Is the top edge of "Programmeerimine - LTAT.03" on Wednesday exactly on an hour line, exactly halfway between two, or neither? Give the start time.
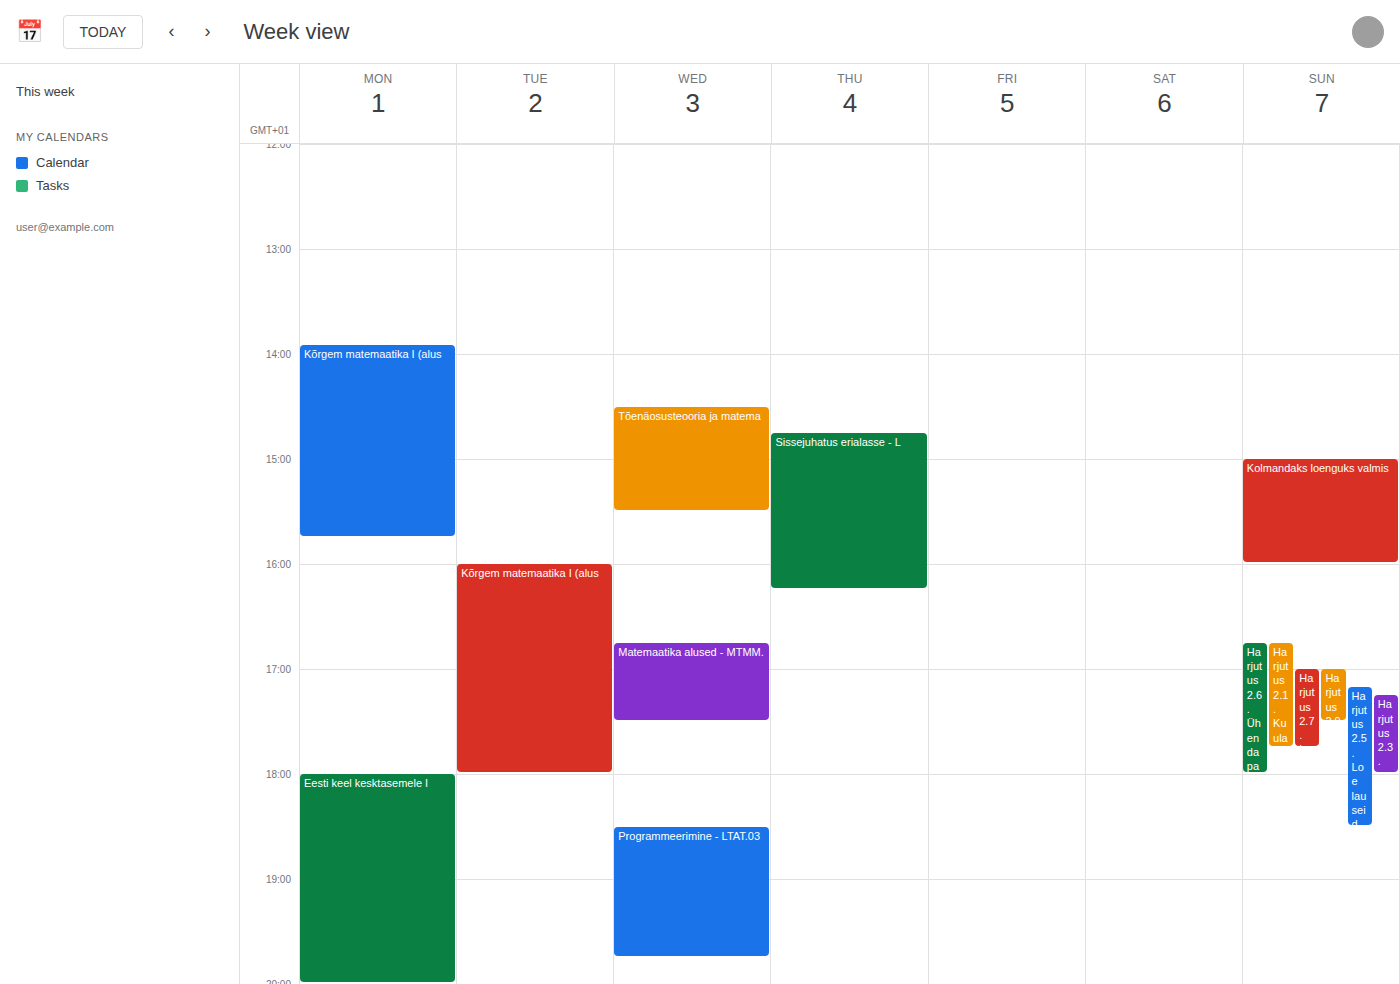
18:30 -- halfway between the 18:00 and 19:00 lines.